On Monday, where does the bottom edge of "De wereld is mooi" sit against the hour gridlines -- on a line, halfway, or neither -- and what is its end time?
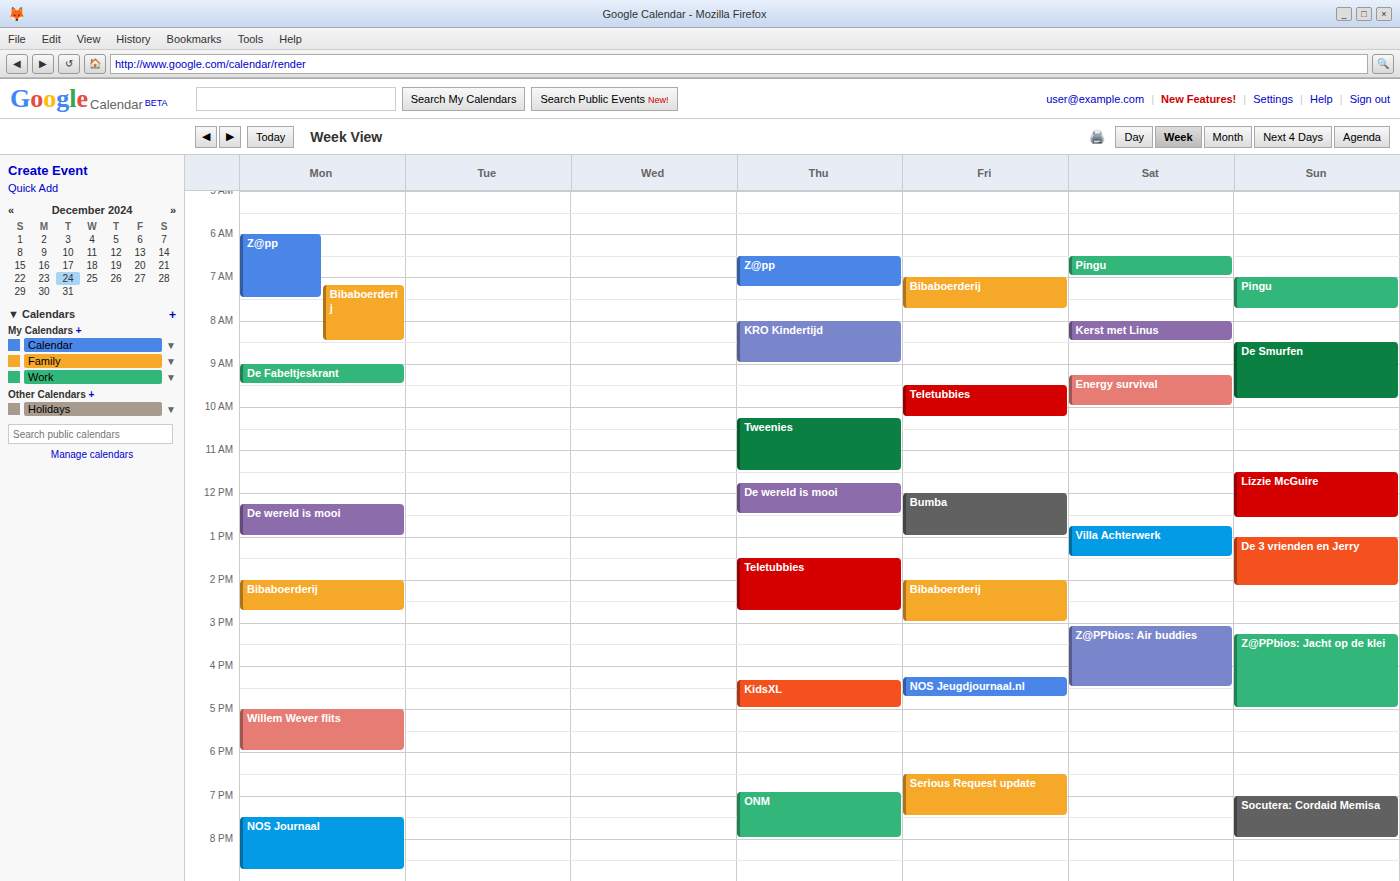
1:00 PM -- exactly on the 1 PM line.